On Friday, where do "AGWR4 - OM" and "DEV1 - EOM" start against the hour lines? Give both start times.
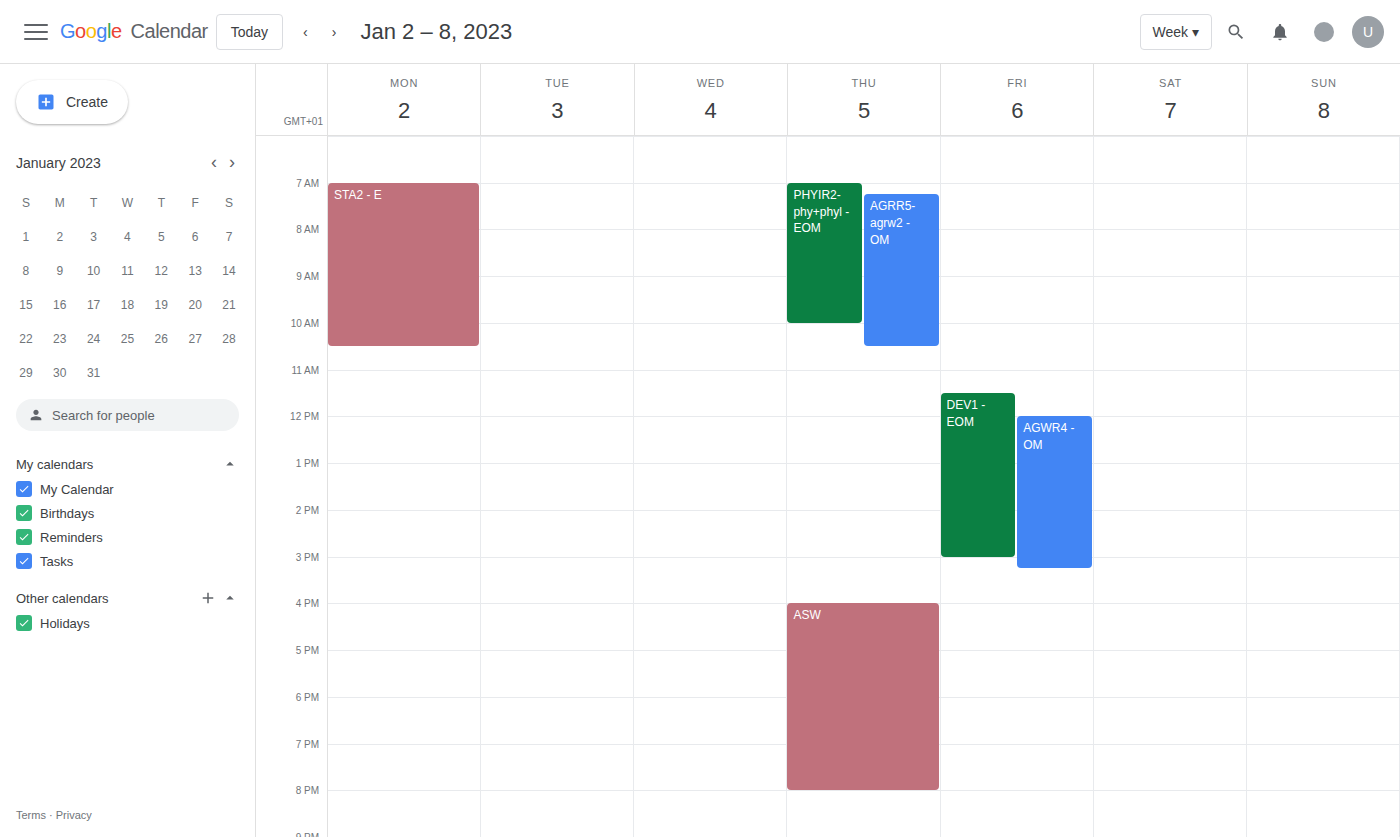
"AGWR4 - OM": 12:00 PM, exactly on the 12 PM line. "DEV1 - EOM": 11:30 AM, halfway between the 11 AM and 12 PM lines.